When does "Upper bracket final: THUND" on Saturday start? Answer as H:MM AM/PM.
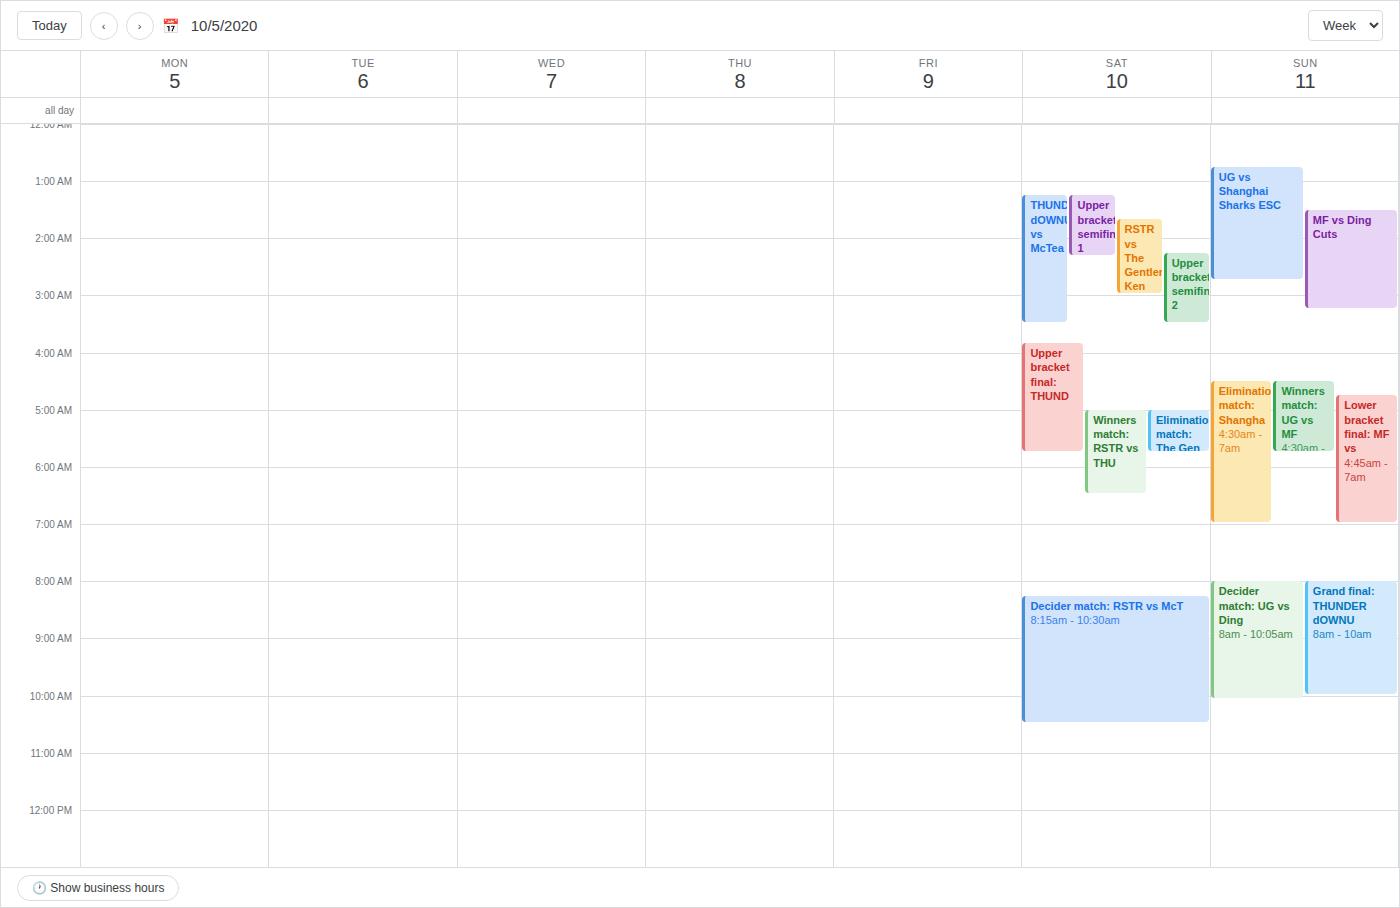
3:50 AM